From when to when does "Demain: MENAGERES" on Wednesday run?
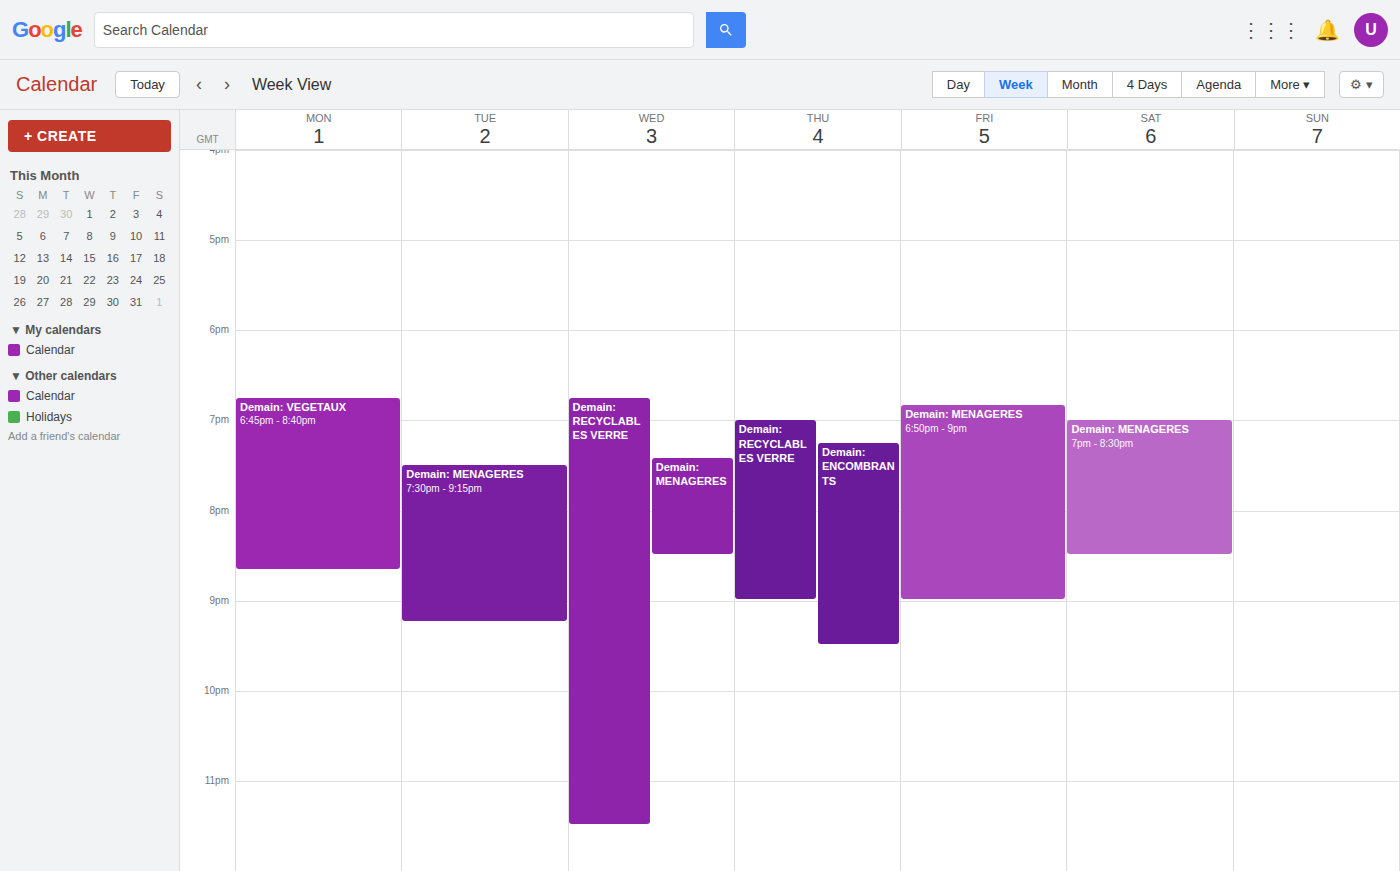
7:25 PM to 8:30 PM